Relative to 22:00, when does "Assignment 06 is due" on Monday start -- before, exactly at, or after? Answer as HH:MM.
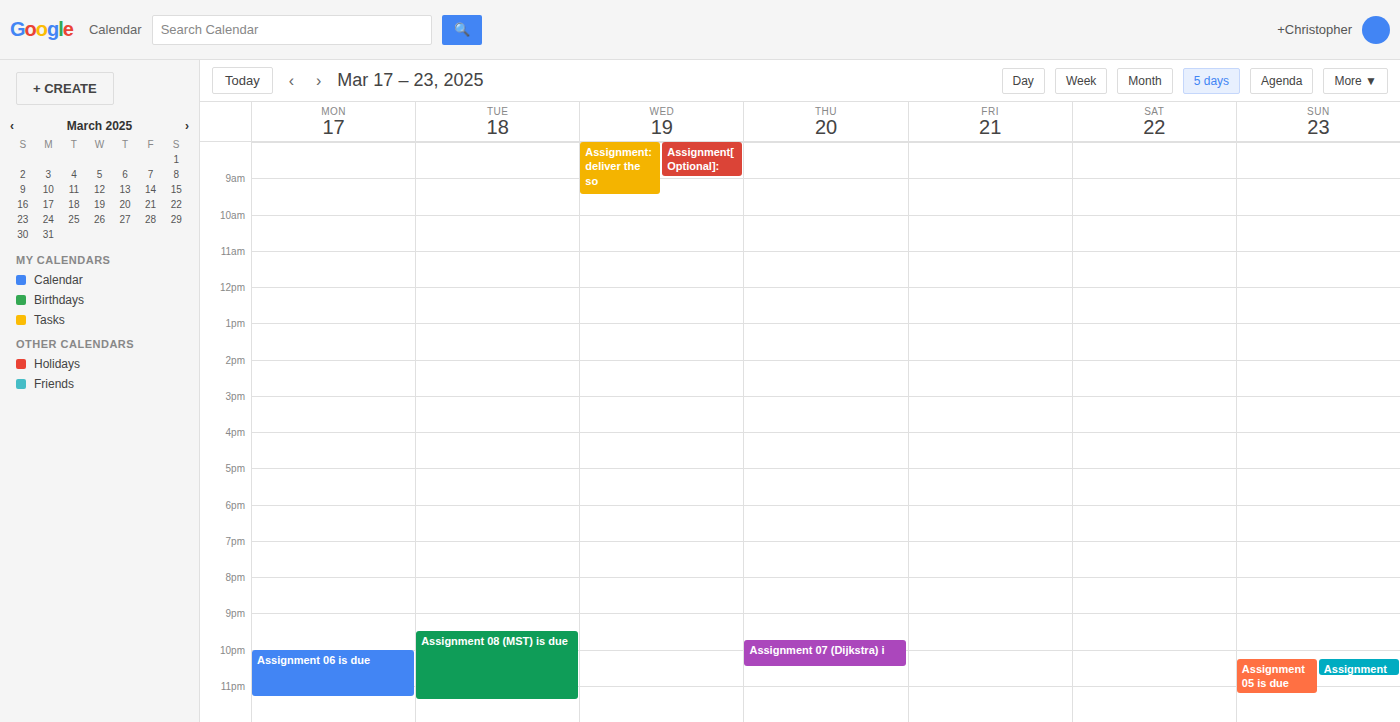
22:00 -- exactly at 22:00, on the 22:00 line.